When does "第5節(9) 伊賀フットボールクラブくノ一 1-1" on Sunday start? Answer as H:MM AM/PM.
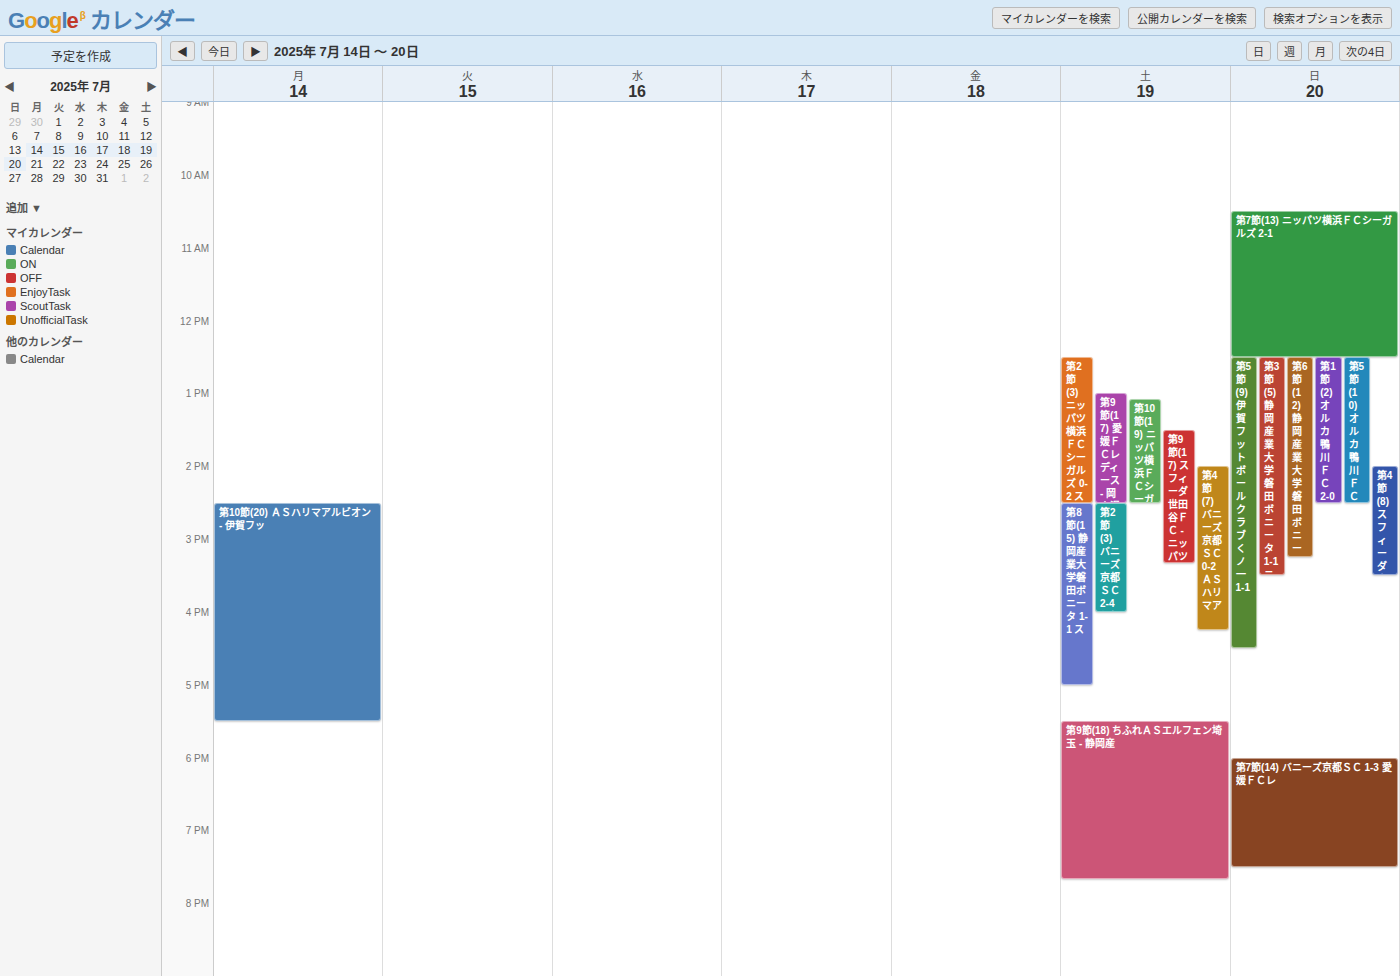
12:30 PM